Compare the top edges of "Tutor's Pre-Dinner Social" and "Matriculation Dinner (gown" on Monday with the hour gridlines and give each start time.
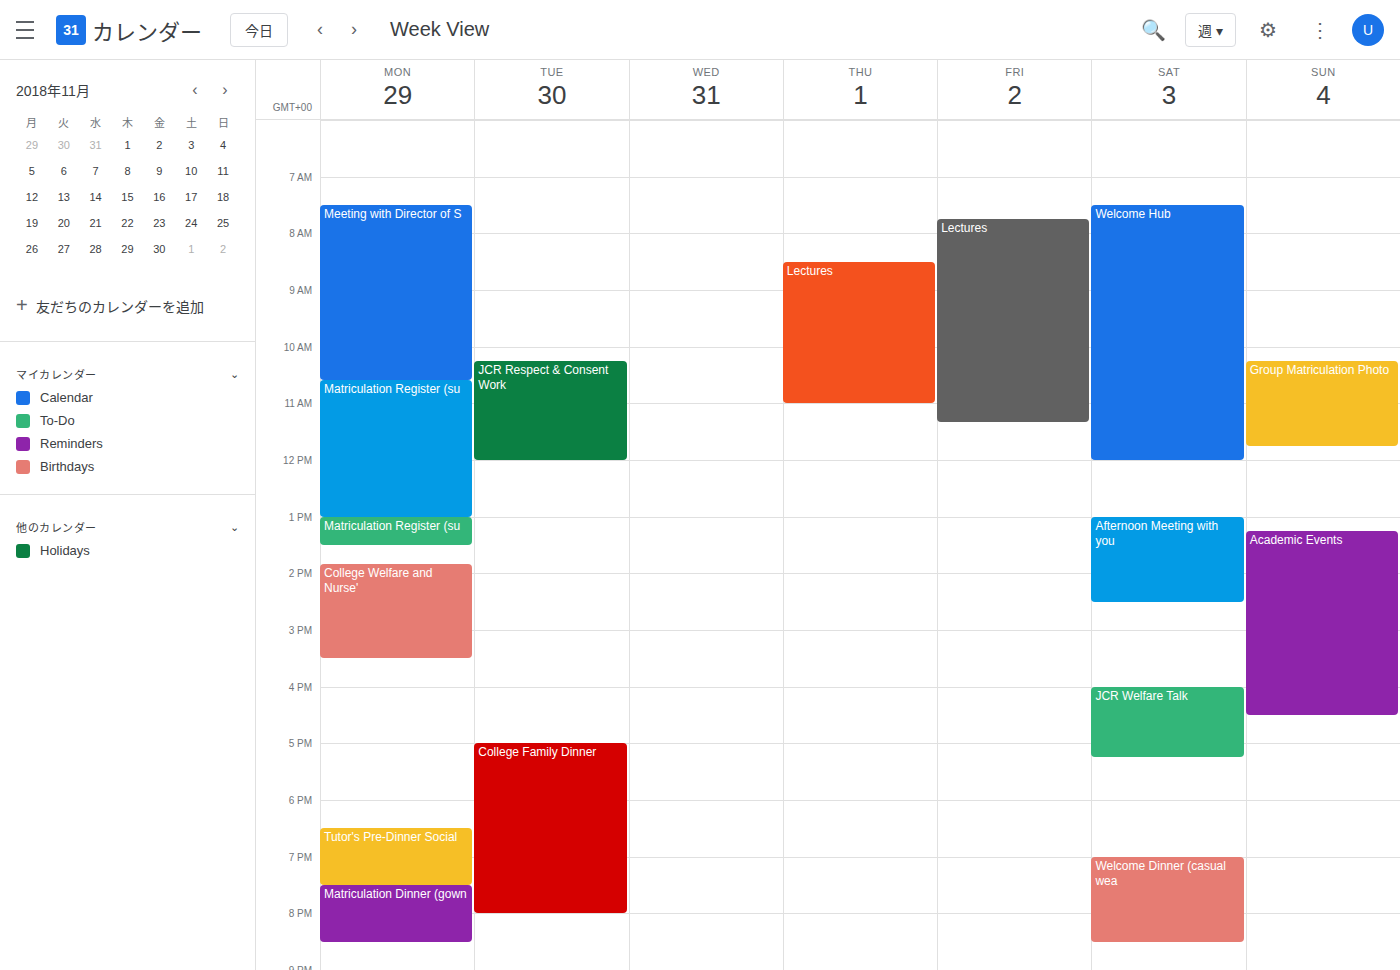
"Tutor's Pre-Dinner Social": 6:30 PM, halfway between the 6 PM and 7 PM lines. "Matriculation Dinner (gown": 7:30 PM, halfway between the 7 PM and 8 PM lines.